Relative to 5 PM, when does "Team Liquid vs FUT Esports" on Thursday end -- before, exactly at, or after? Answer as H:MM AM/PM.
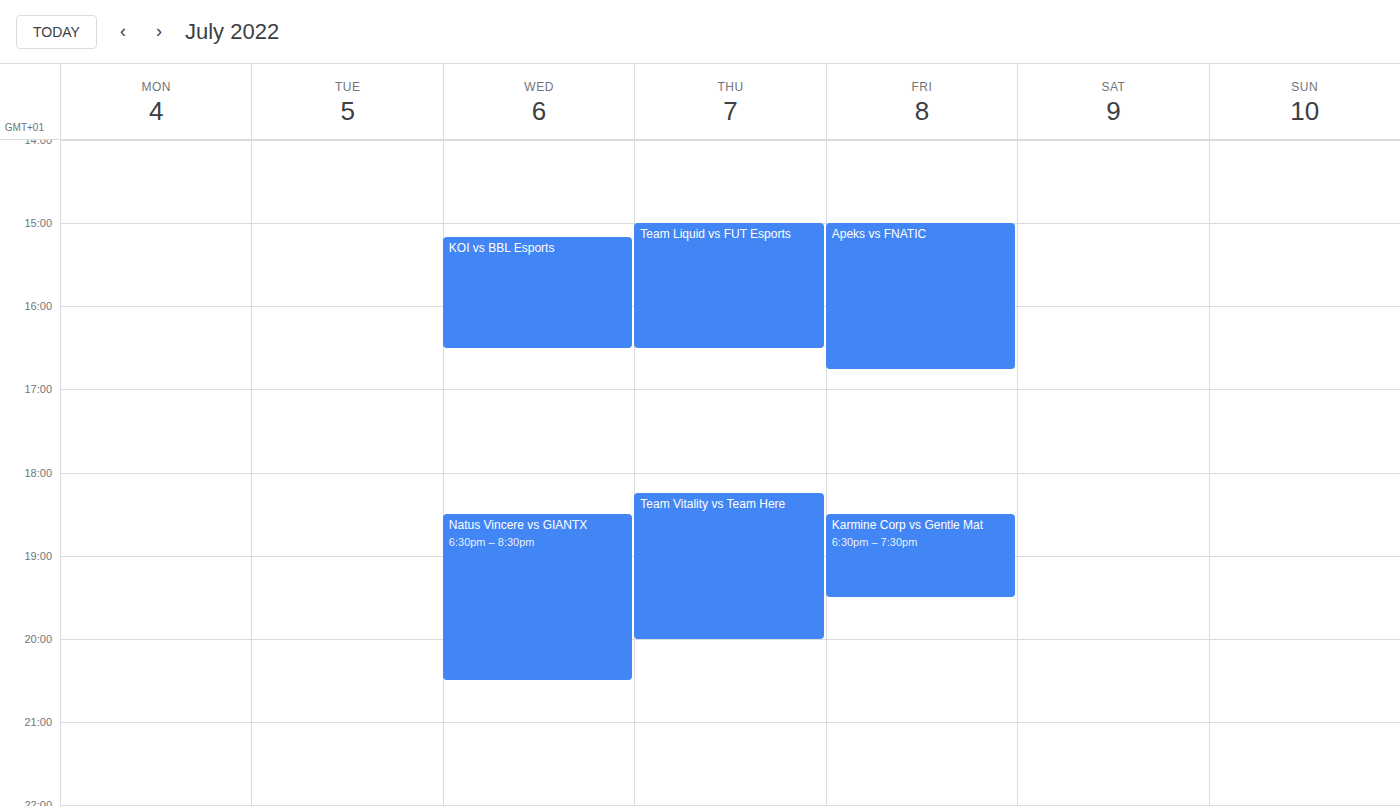
4:30 PM -- before 5 PM, 30 minutes above the 5 PM line.